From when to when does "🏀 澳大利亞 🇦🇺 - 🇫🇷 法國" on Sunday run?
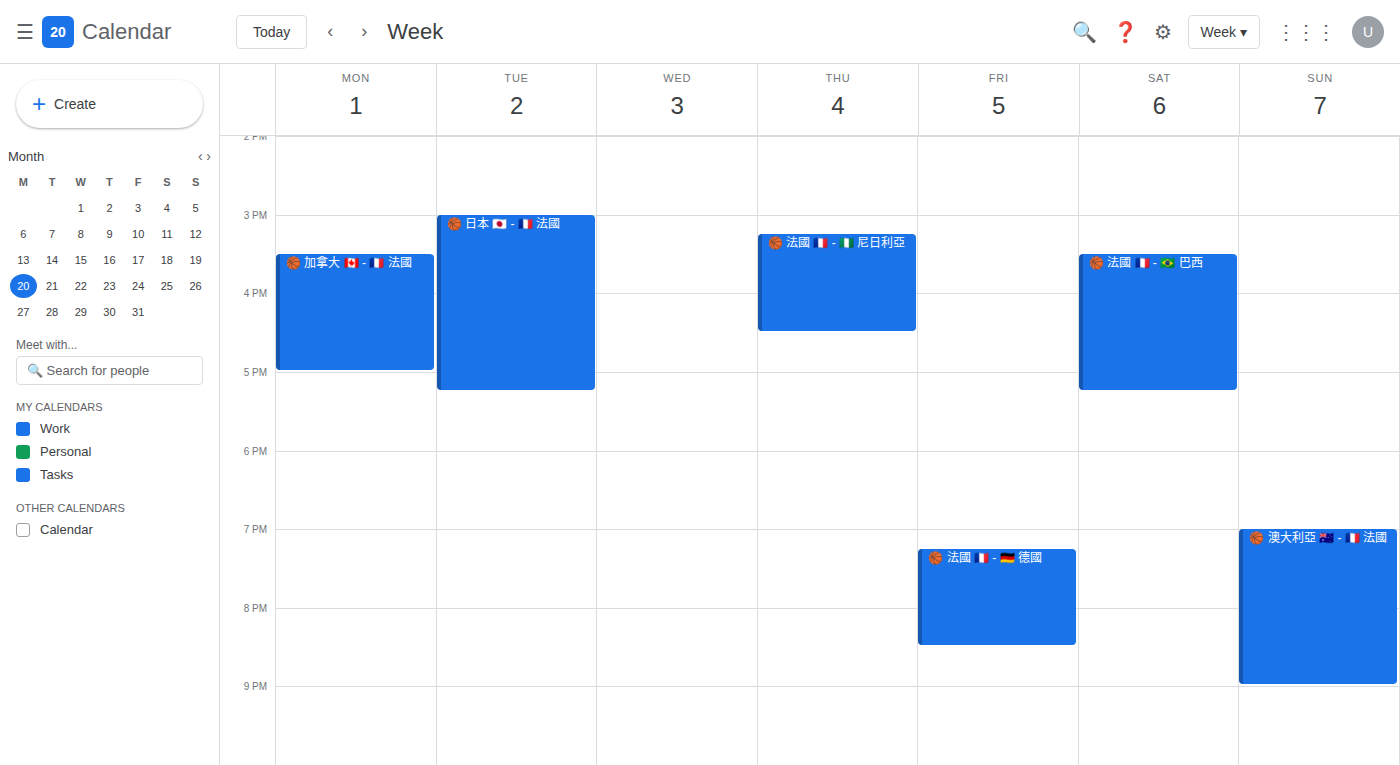
19:00 to 21:00